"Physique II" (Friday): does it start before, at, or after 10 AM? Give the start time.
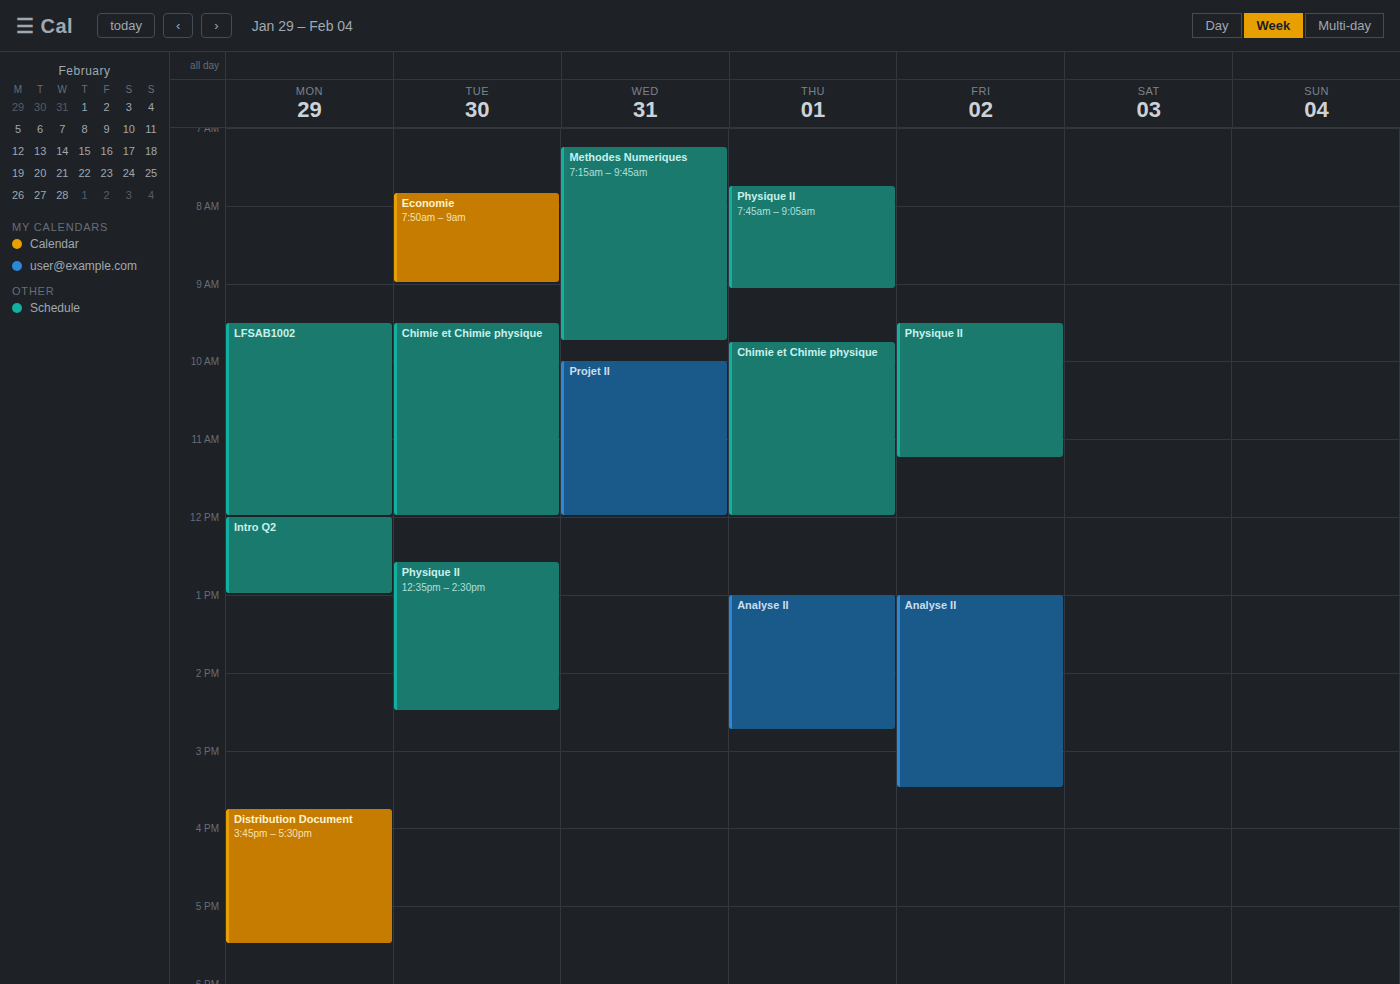
9:30 AM -- before 10 AM, 30 minutes above the 10 AM line.